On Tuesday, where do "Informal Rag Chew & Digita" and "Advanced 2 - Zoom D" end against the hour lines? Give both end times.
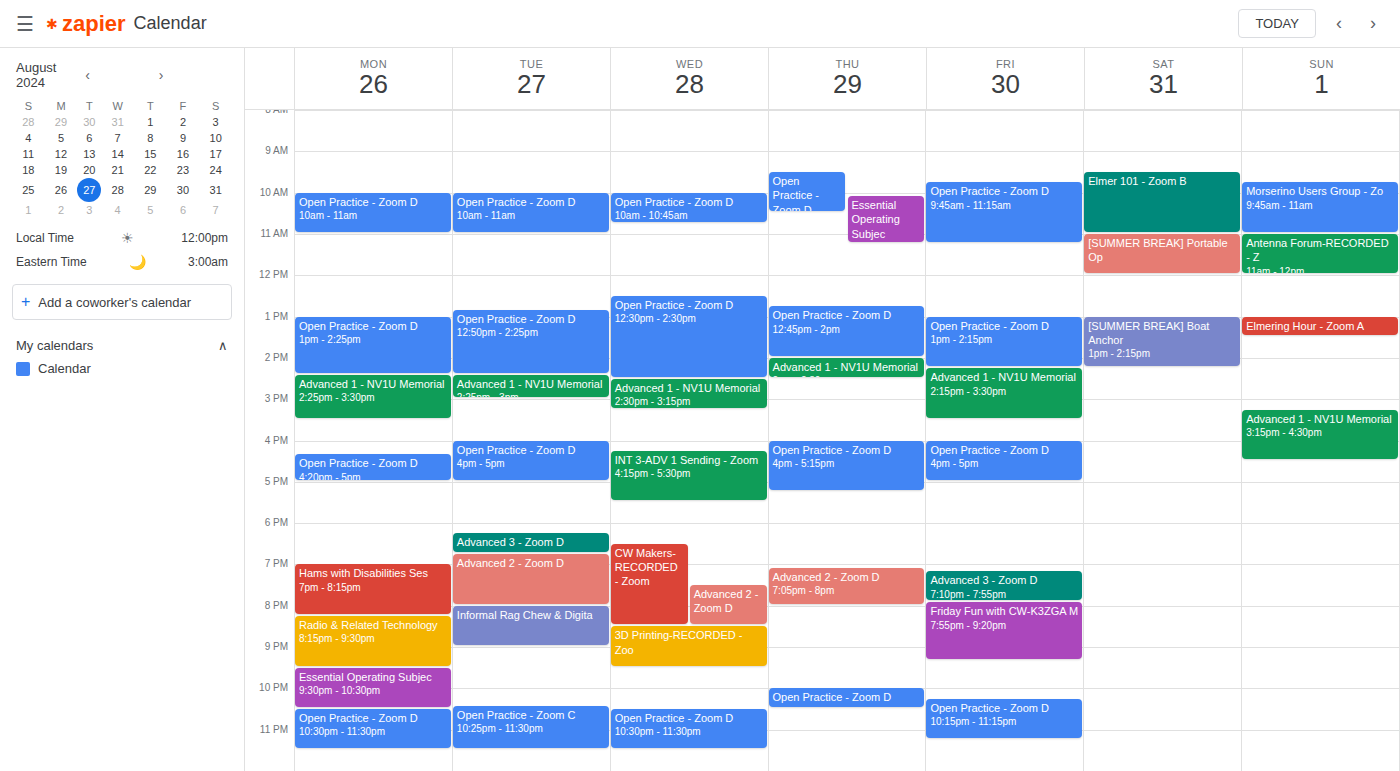
"Informal Rag Chew & Digita": 21:00, exactly on the 21:00 line. "Advanced 2 - Zoom D": 20:00, exactly on the 20:00 line.